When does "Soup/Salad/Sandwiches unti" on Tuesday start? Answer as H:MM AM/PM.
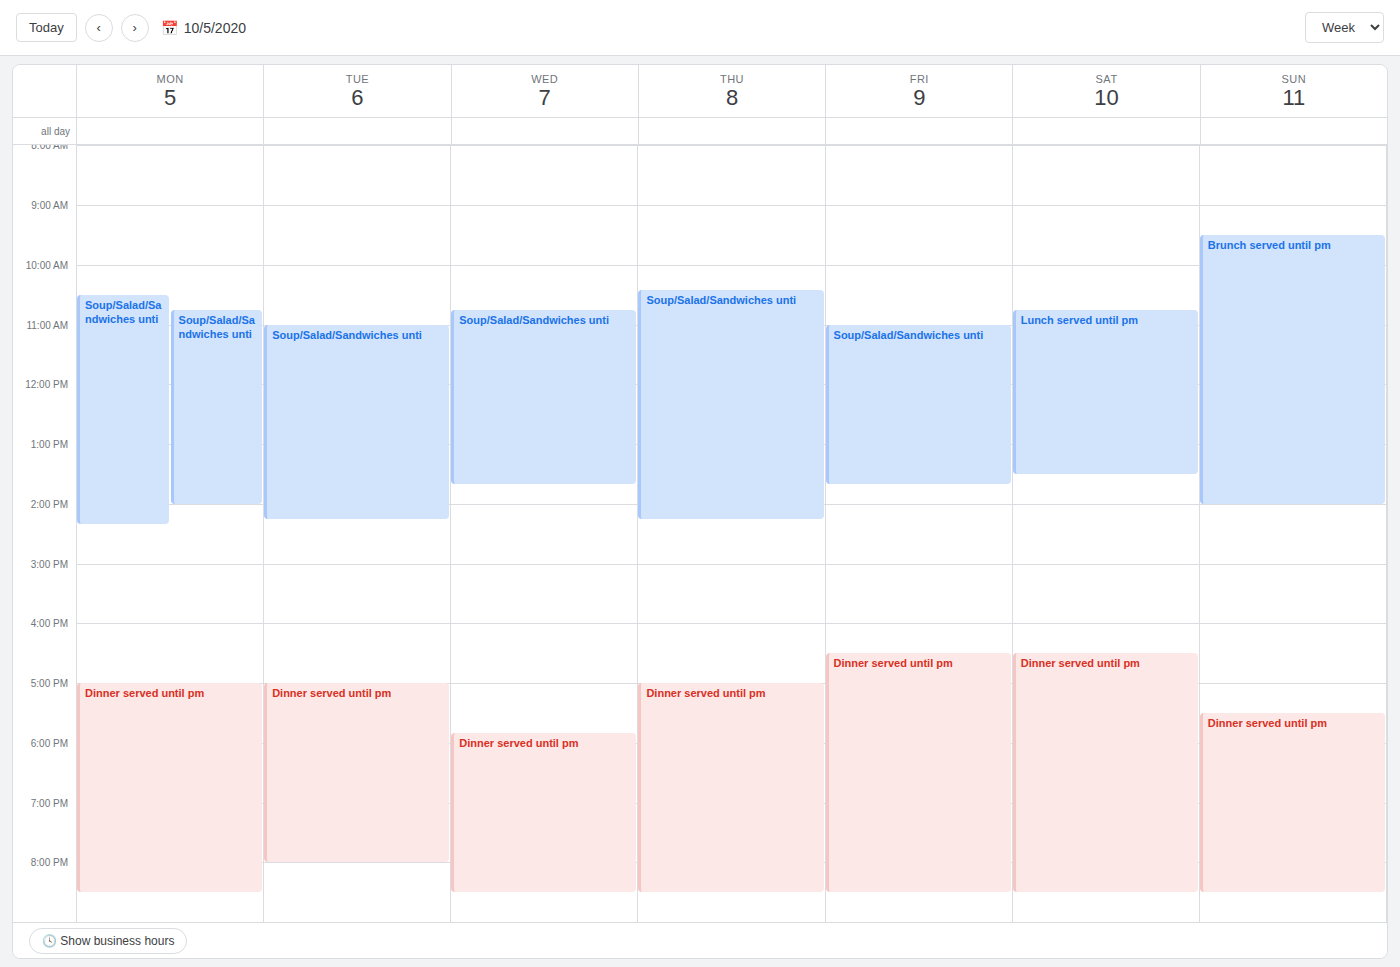
11:00 AM